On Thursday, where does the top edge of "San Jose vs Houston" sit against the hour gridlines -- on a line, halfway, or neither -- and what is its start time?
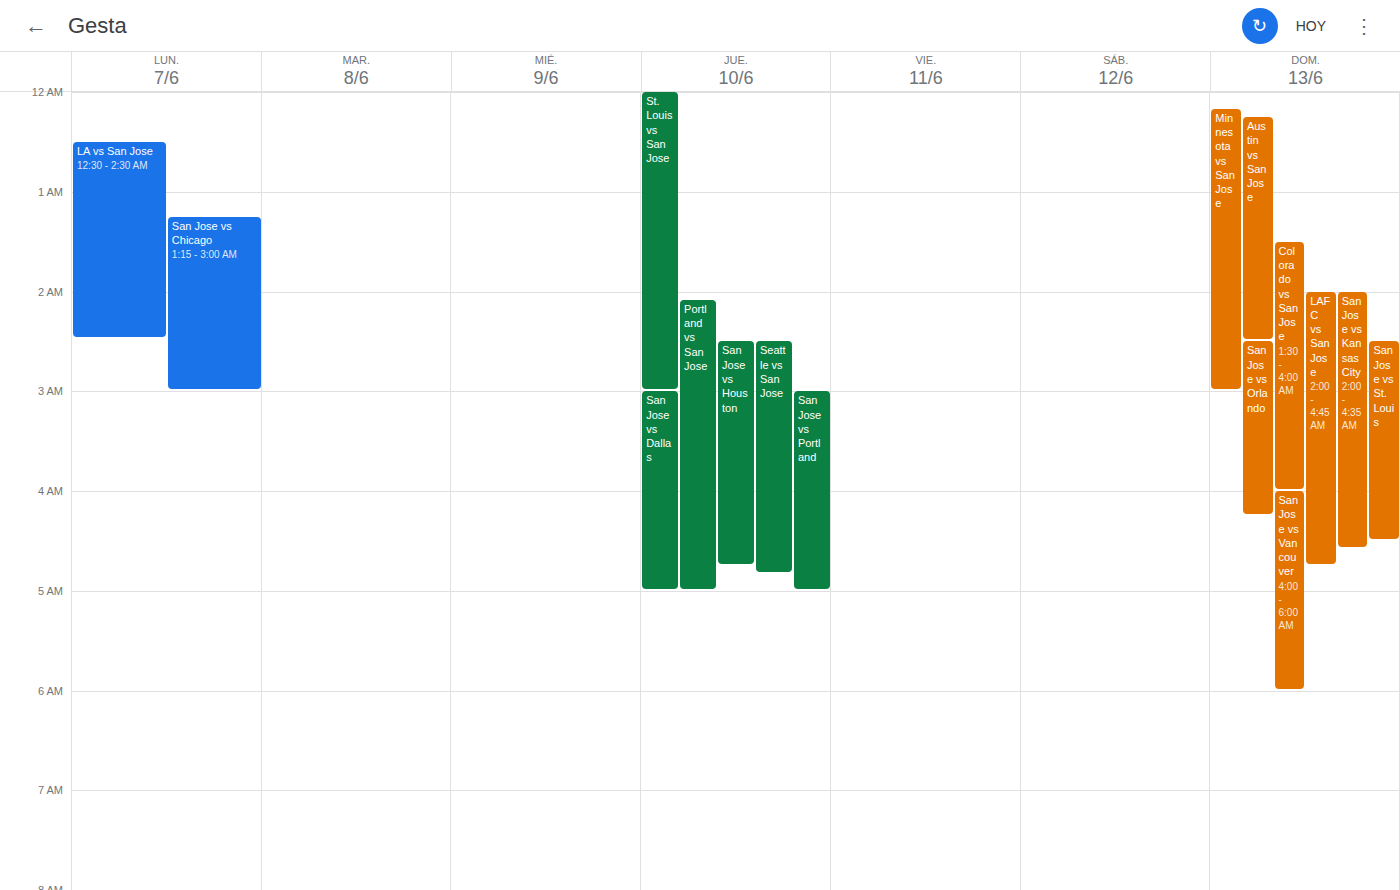
2:30 AM -- halfway between the 2 AM and 3 AM lines.